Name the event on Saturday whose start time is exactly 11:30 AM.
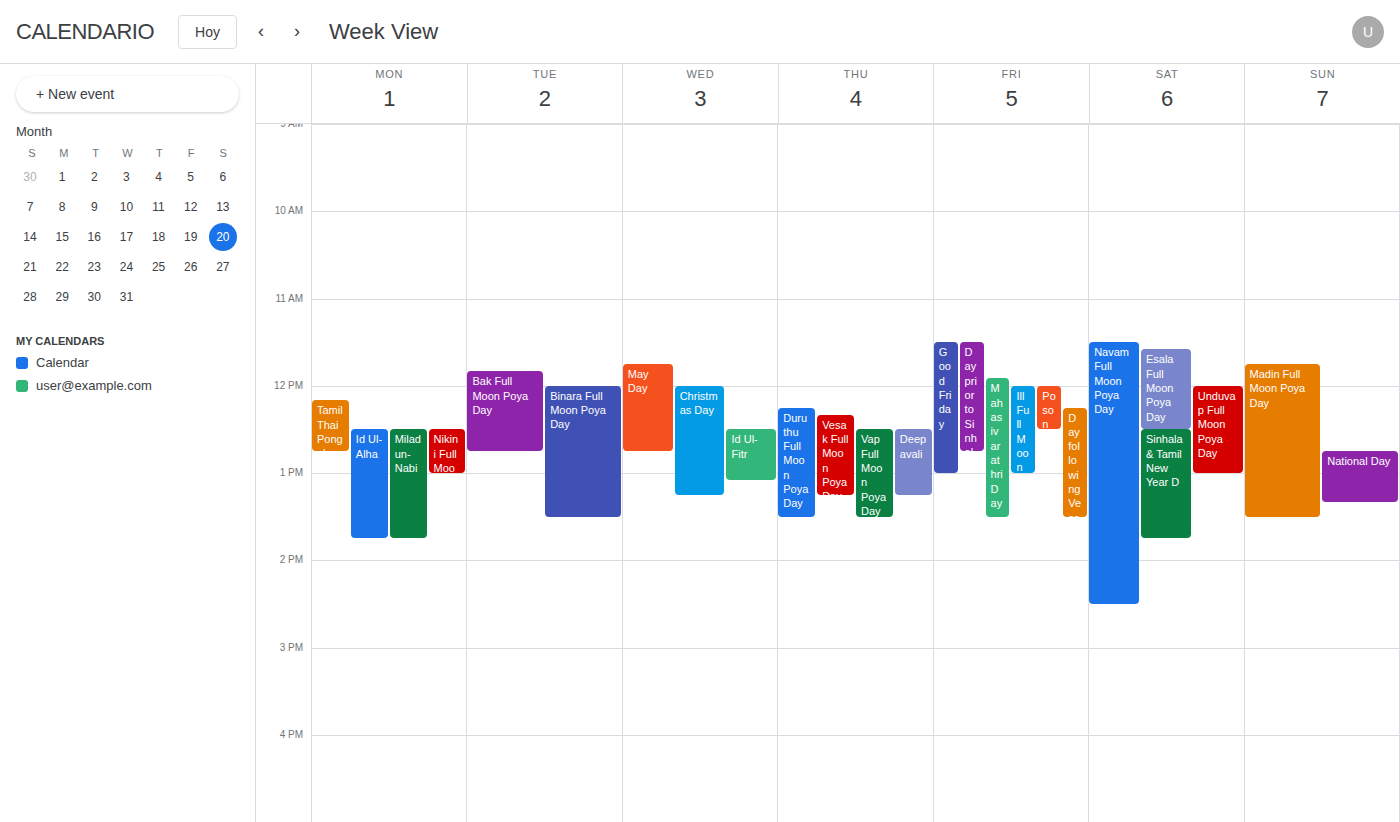
"Navam Full Moon Poya Day"